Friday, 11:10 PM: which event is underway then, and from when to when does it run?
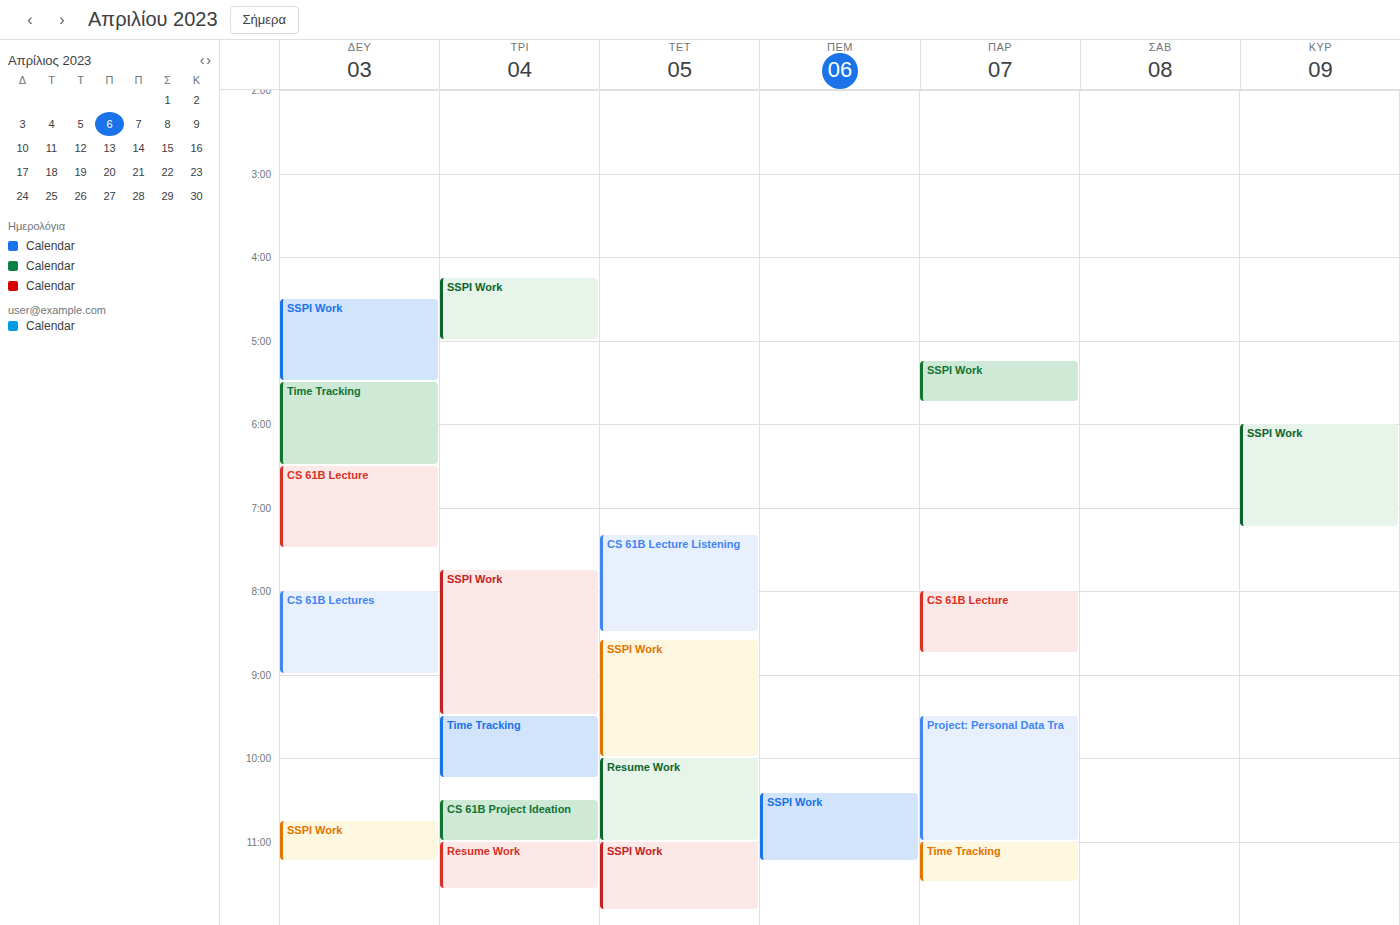
"Time Tracking", 11:00 PM to 11:30 PM